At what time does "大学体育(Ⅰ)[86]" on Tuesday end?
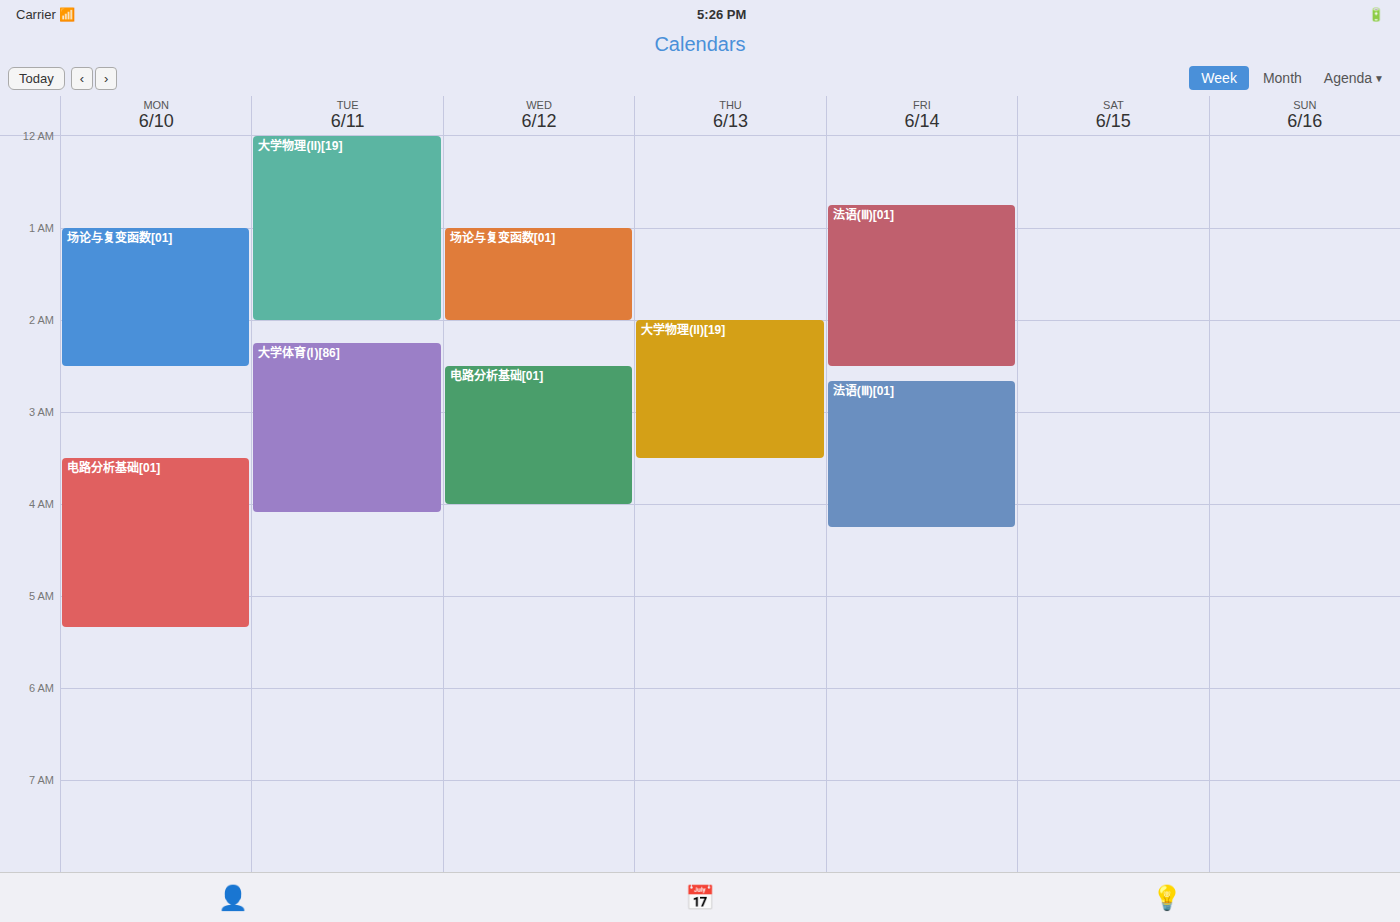
4:05 AM